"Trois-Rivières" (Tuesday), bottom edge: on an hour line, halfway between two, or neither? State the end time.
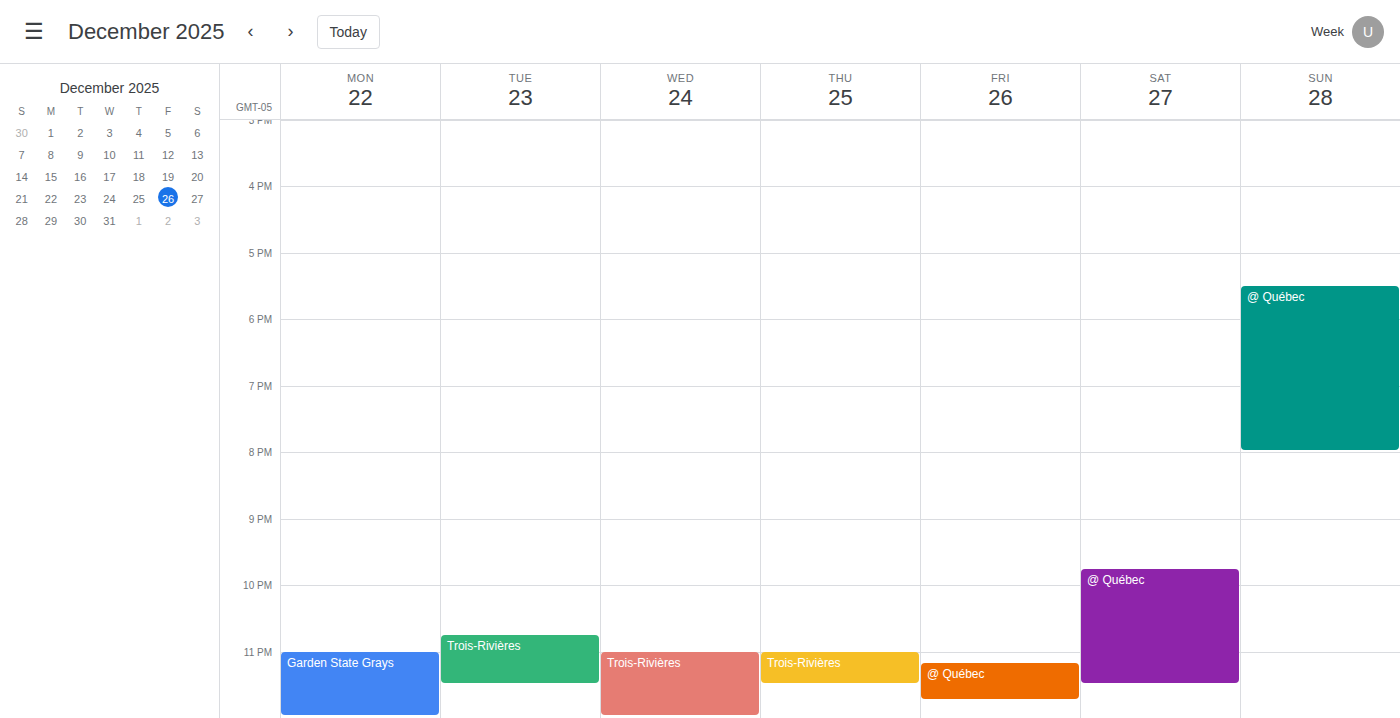
11:30 PM -- halfway between the 11 PM and 12 AM lines.